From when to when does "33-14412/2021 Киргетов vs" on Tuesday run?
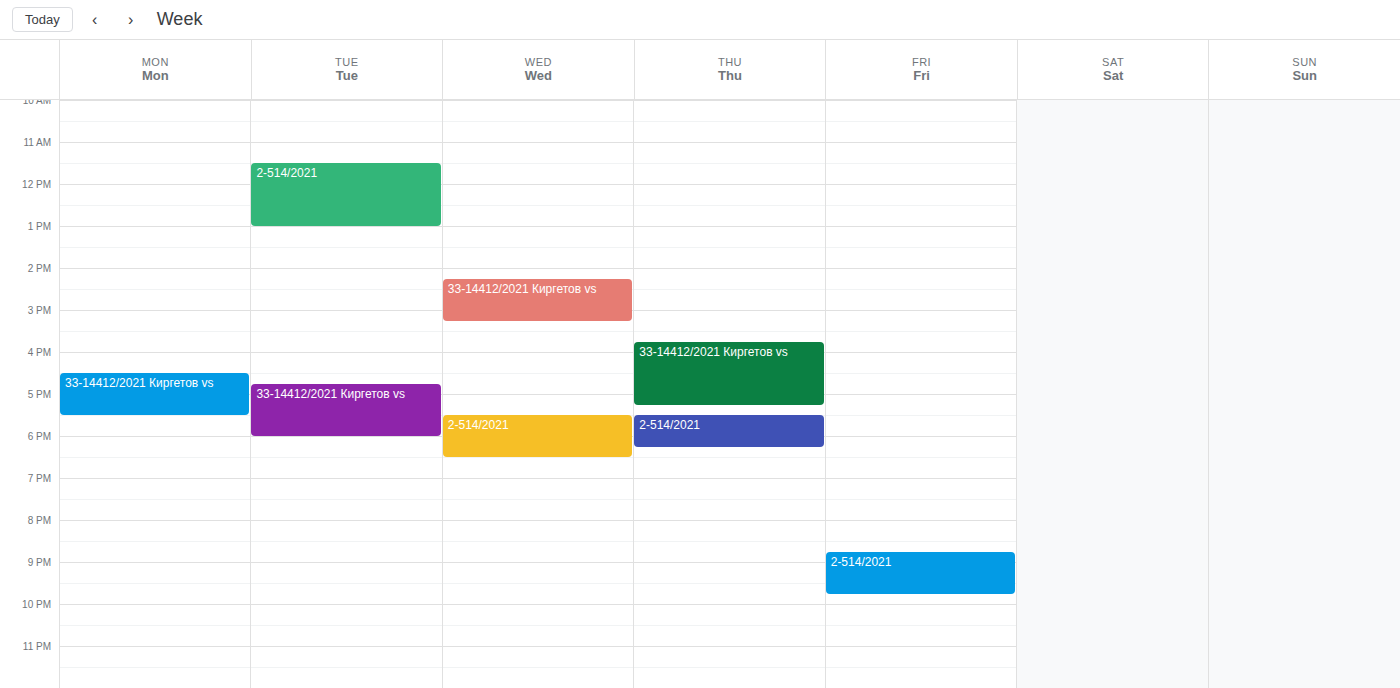
4:45 PM to 6:00 PM